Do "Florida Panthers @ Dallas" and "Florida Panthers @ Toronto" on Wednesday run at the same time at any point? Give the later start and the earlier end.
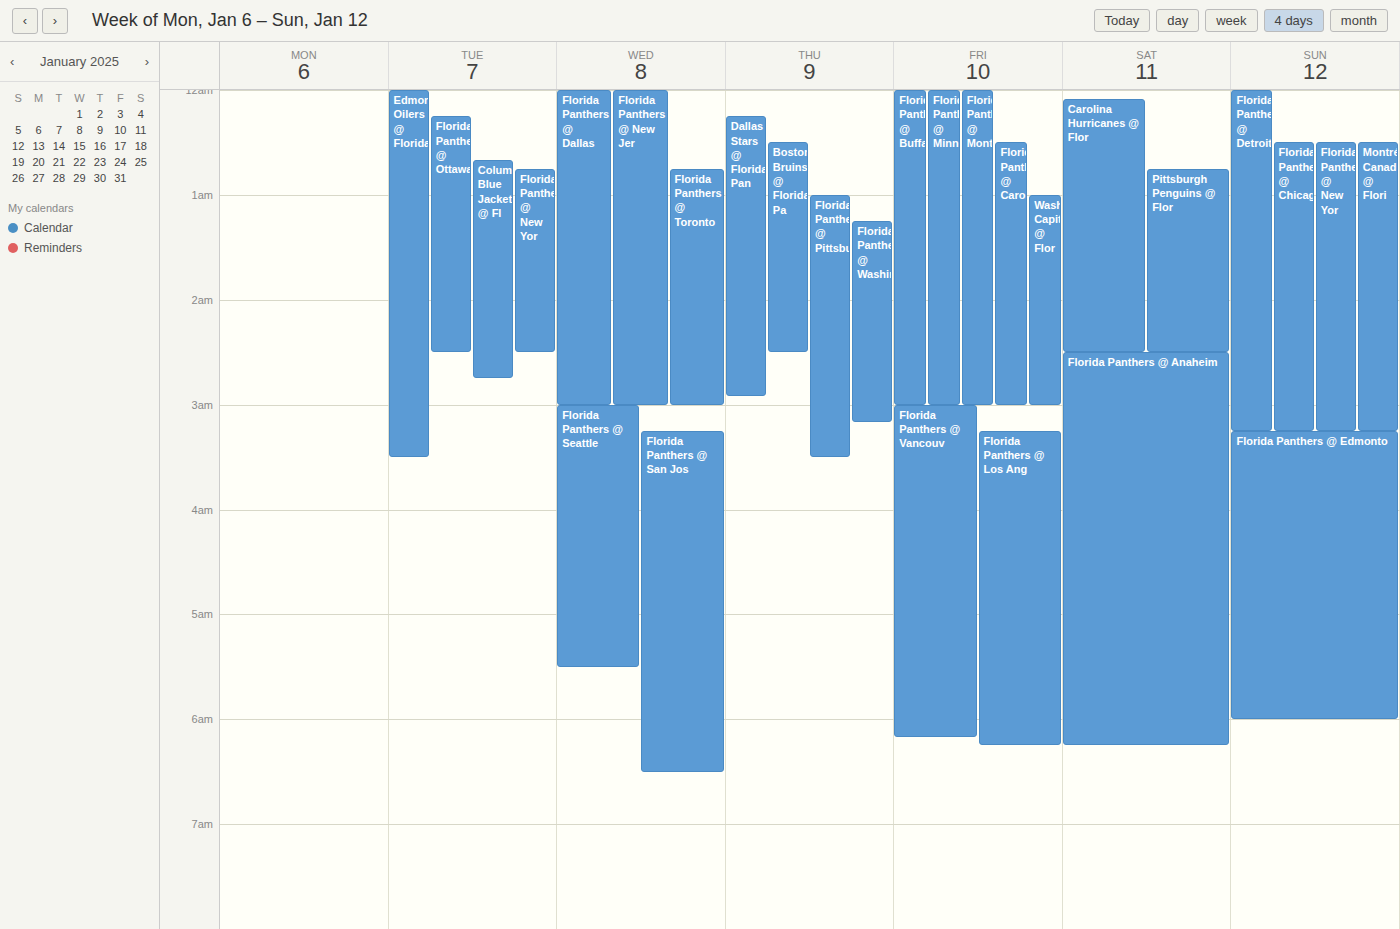
"Florida Panthers @ Toronto" starts at 00:45, before "Florida Panthers @ Dallas" ends at 03:00 -- they overlap.